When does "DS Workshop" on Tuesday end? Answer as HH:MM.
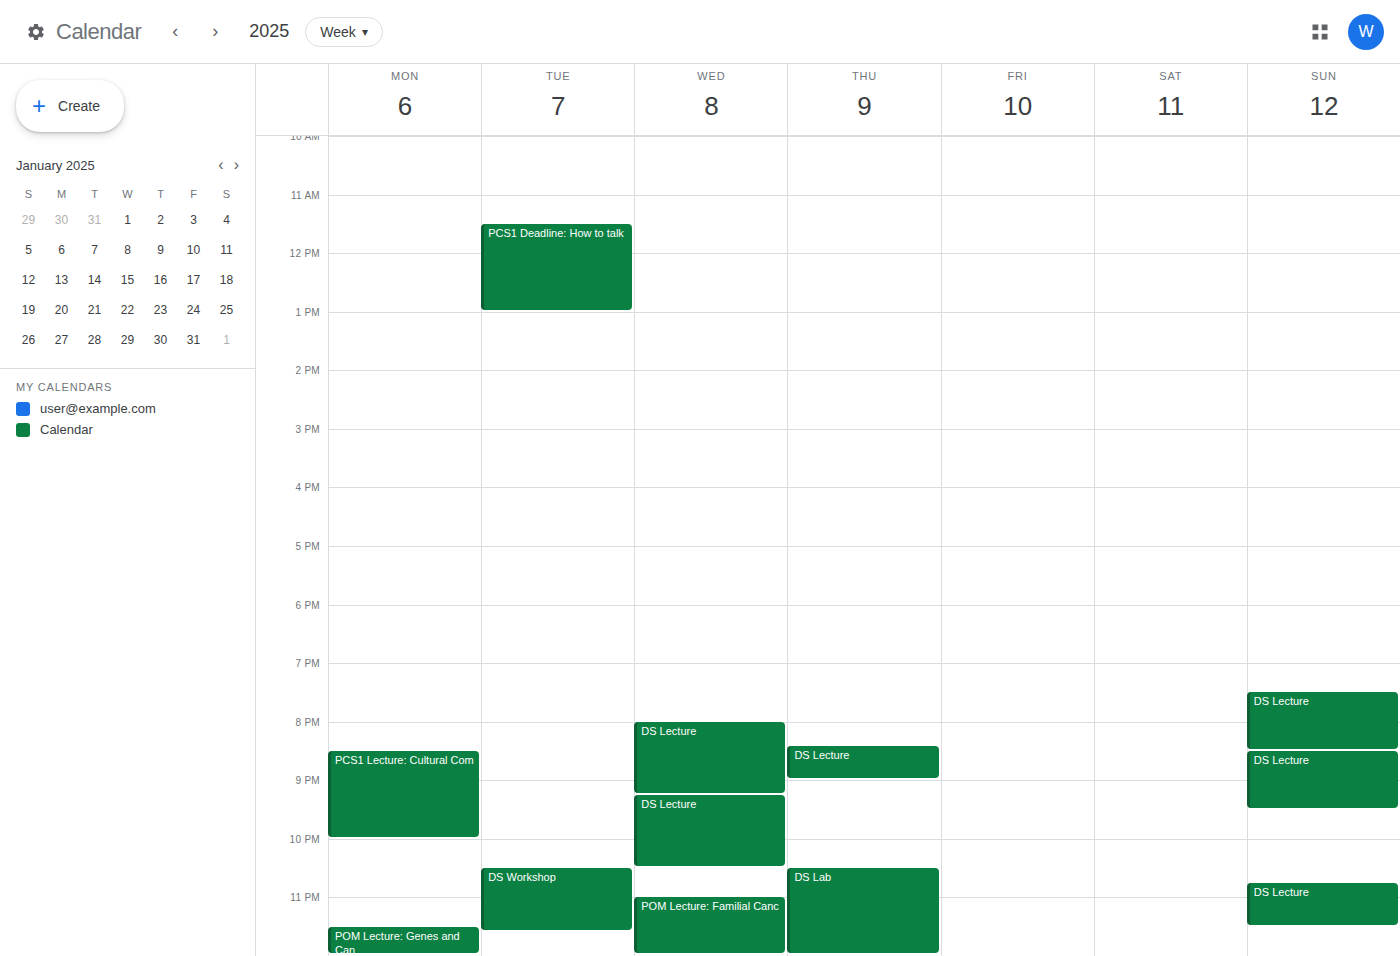
23:35